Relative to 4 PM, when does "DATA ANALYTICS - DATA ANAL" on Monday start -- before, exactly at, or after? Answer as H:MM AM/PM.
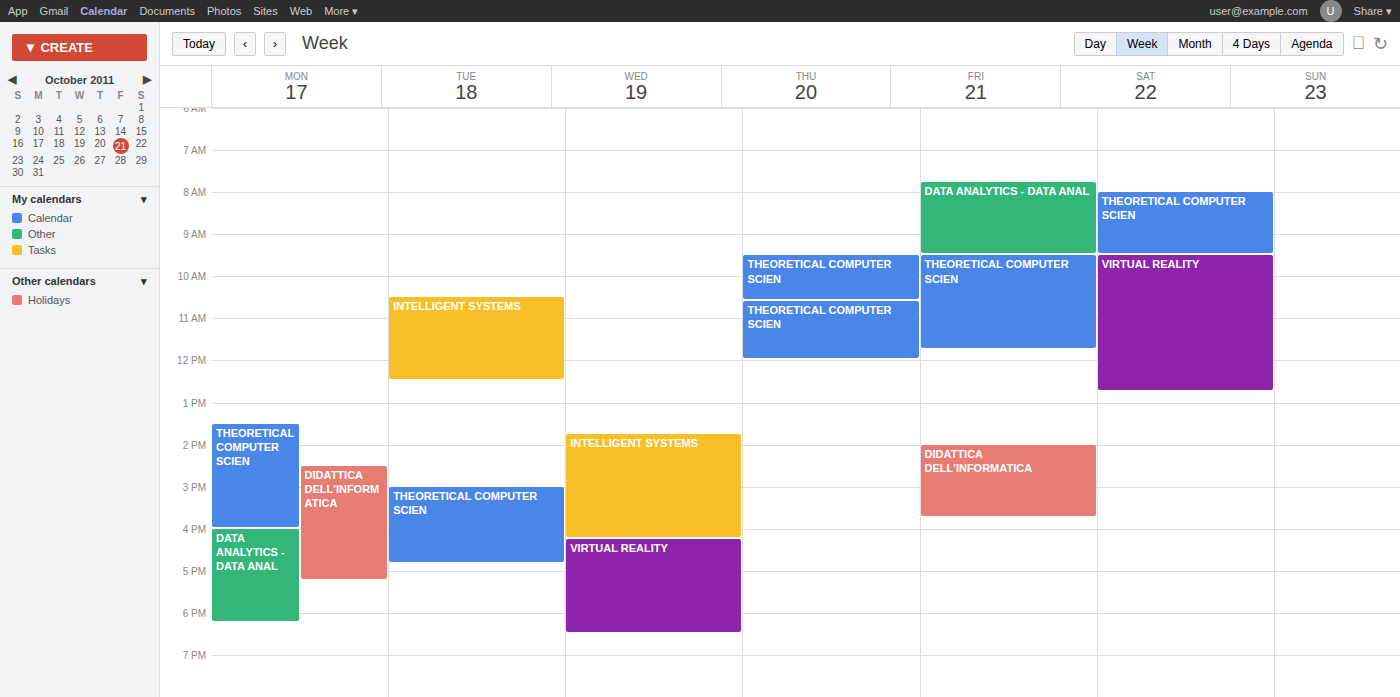
4:00 PM -- exactly at 4 PM, on the 4 PM line.